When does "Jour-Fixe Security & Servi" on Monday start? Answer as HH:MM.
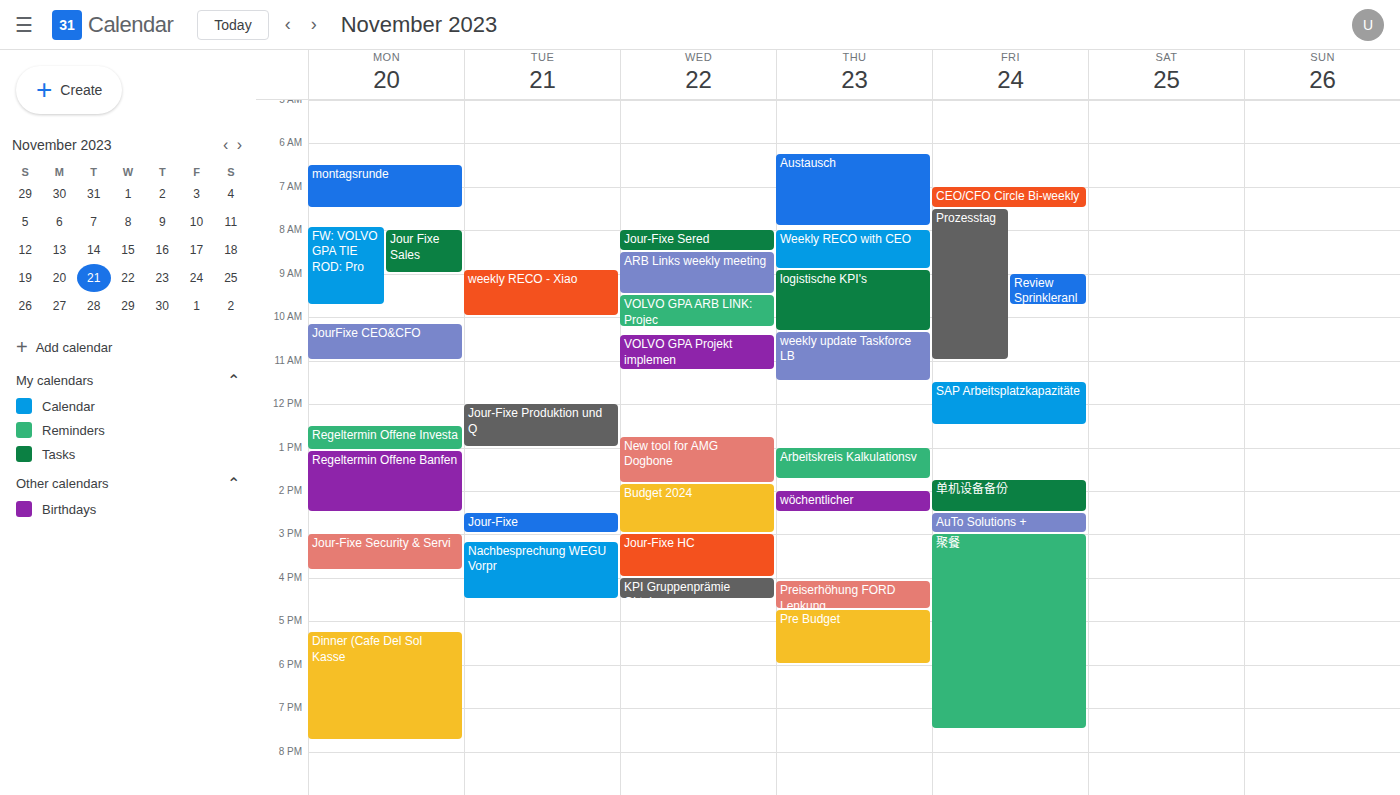
15:00